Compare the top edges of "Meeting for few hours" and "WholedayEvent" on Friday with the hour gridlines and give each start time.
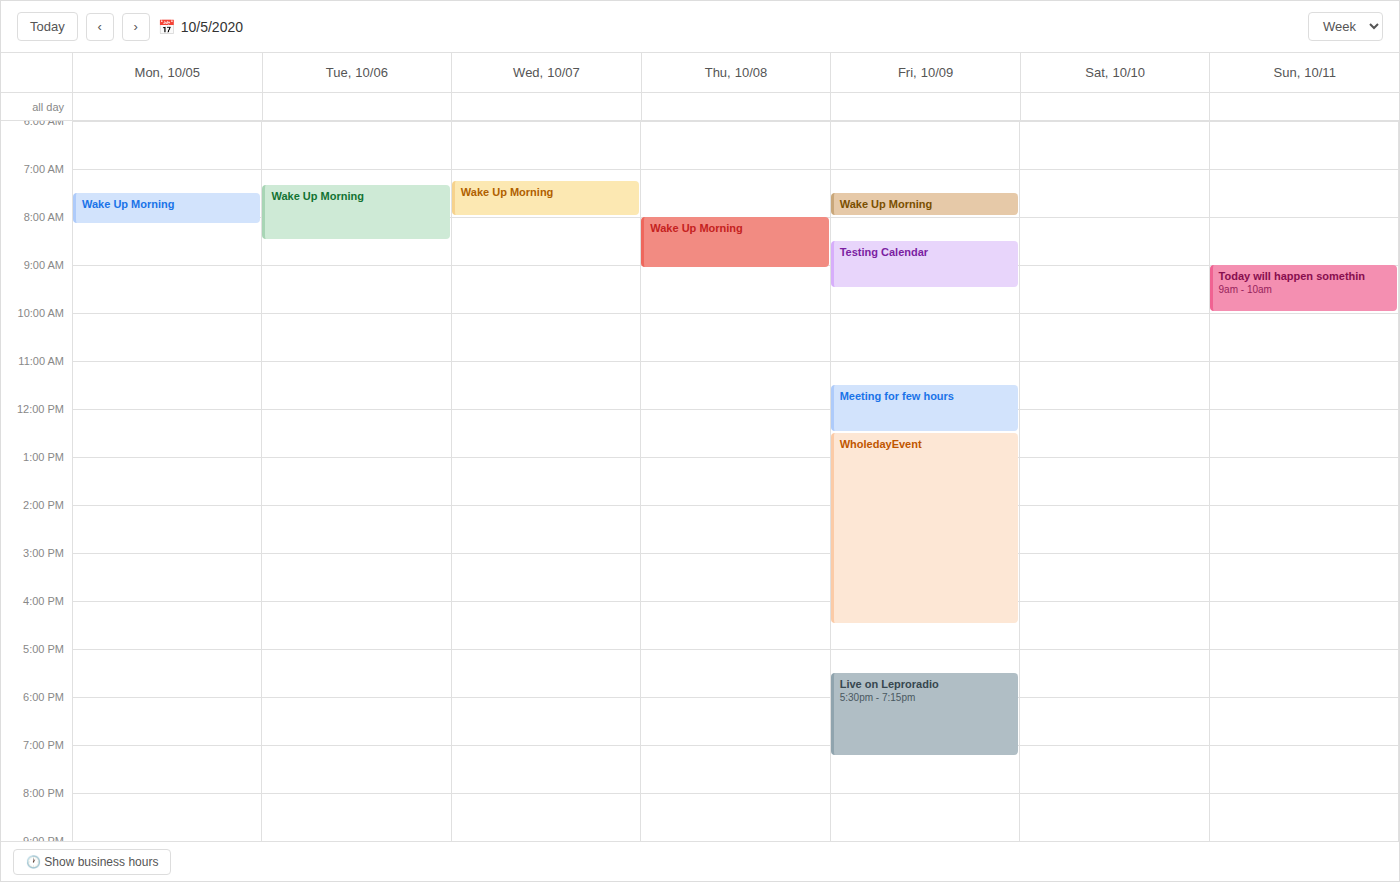
"Meeting for few hours": 11:30, halfway between the 11:00 and 12:00 lines. "WholedayEvent": 12:30, halfway between the 12:00 and 13:00 lines.